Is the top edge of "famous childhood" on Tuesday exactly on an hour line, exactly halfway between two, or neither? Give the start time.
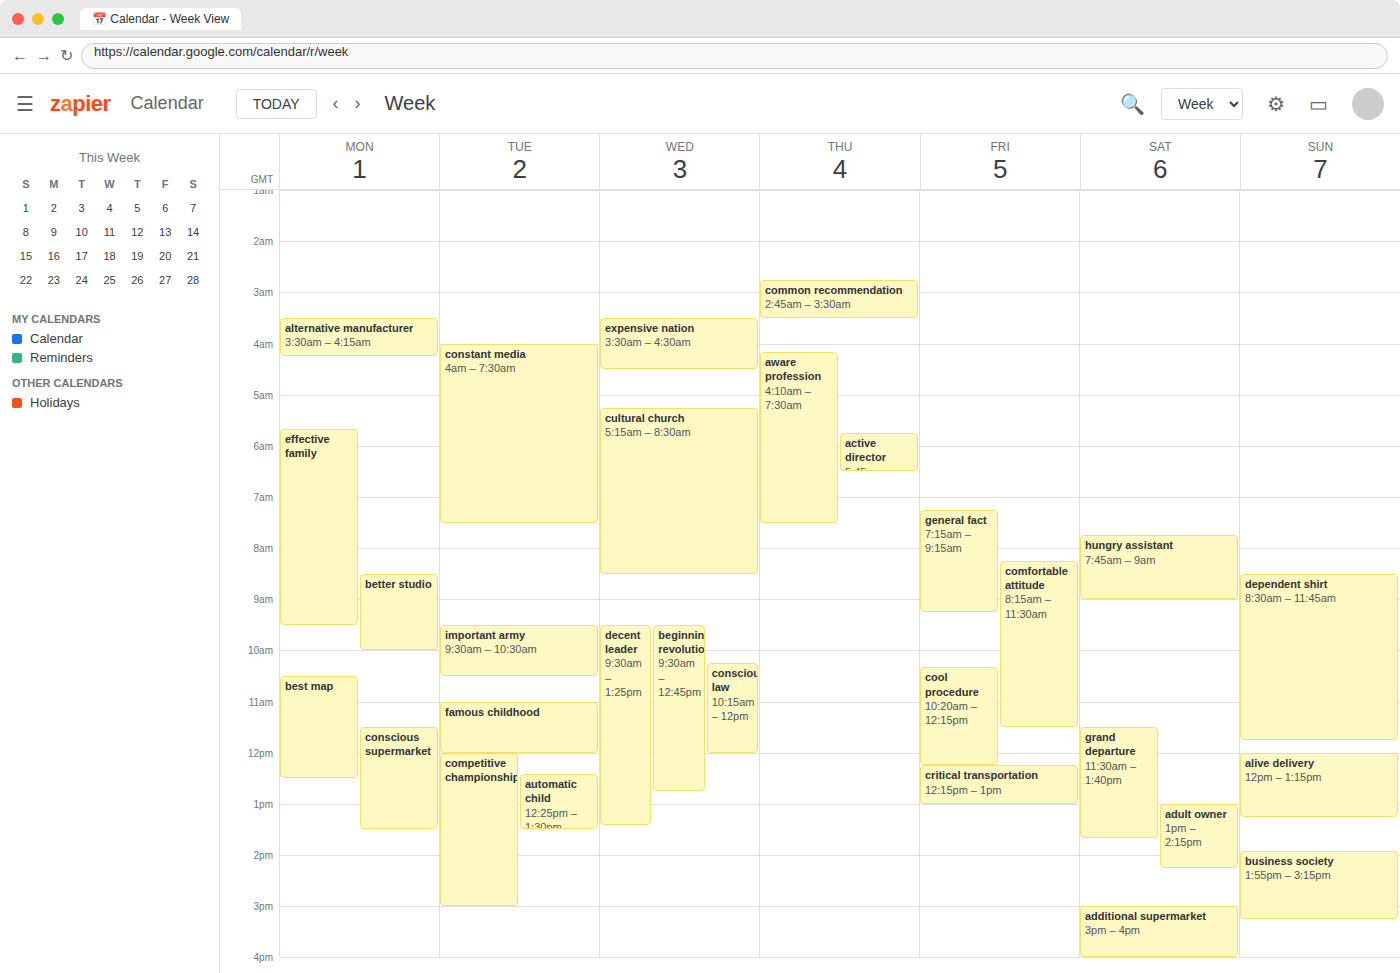
11:00 AM -- exactly on the 11 AM line.